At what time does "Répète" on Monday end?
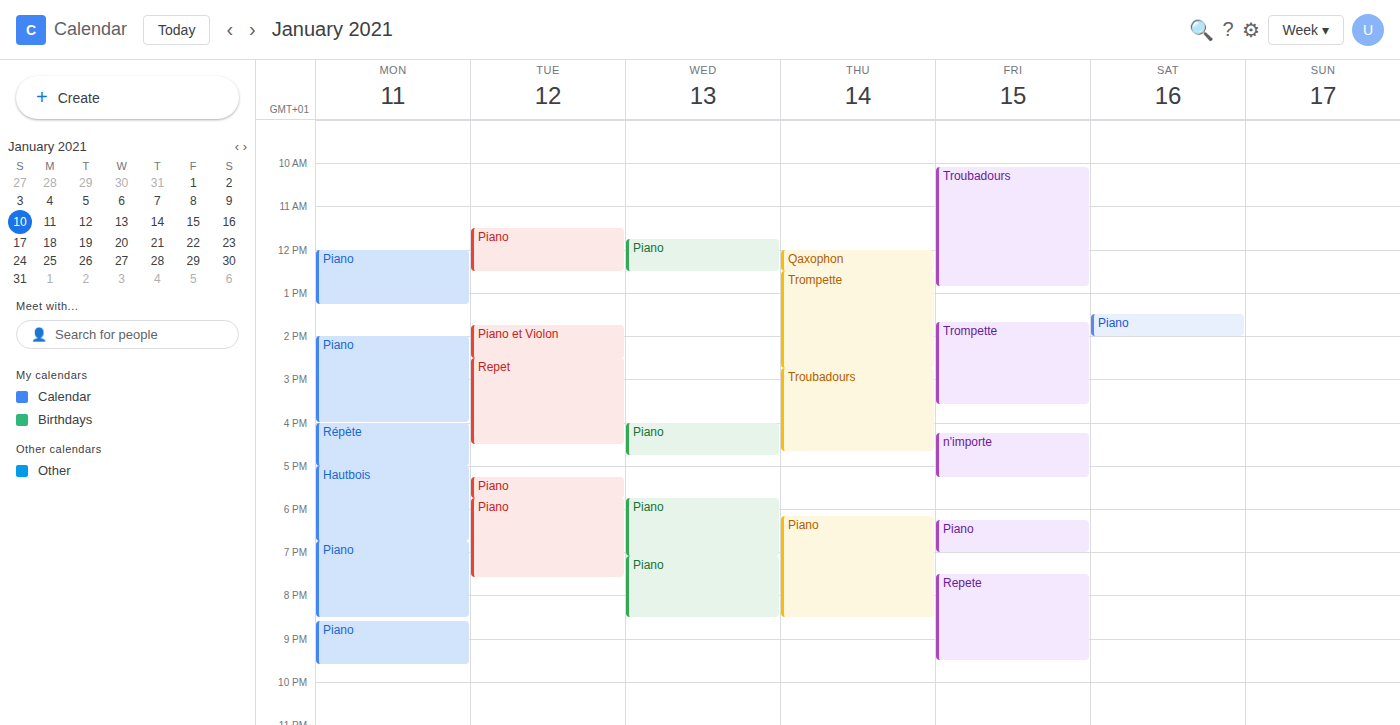
5:00 PM